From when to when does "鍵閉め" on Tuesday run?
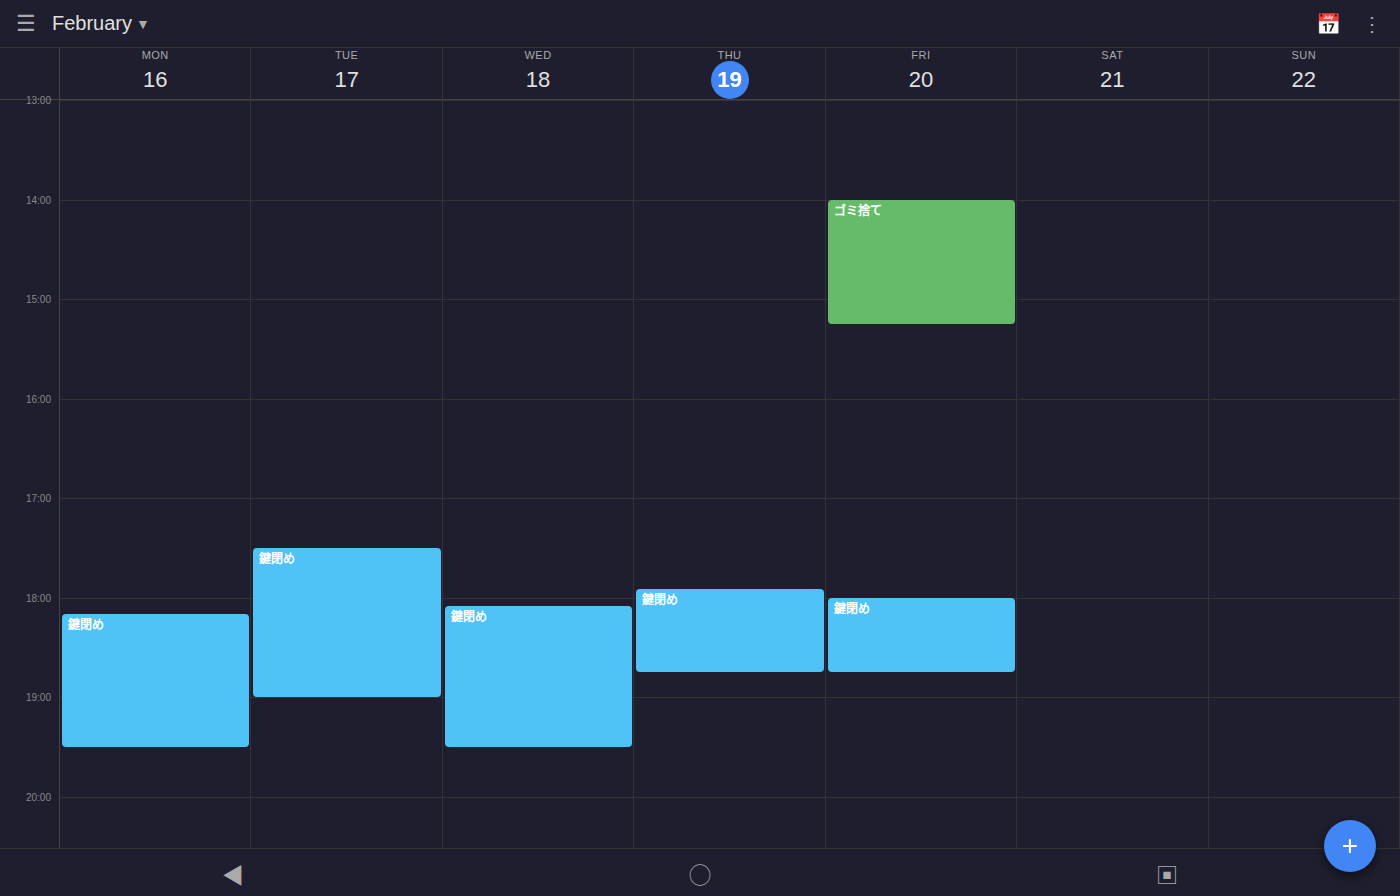
5:30 PM to 7:00 PM